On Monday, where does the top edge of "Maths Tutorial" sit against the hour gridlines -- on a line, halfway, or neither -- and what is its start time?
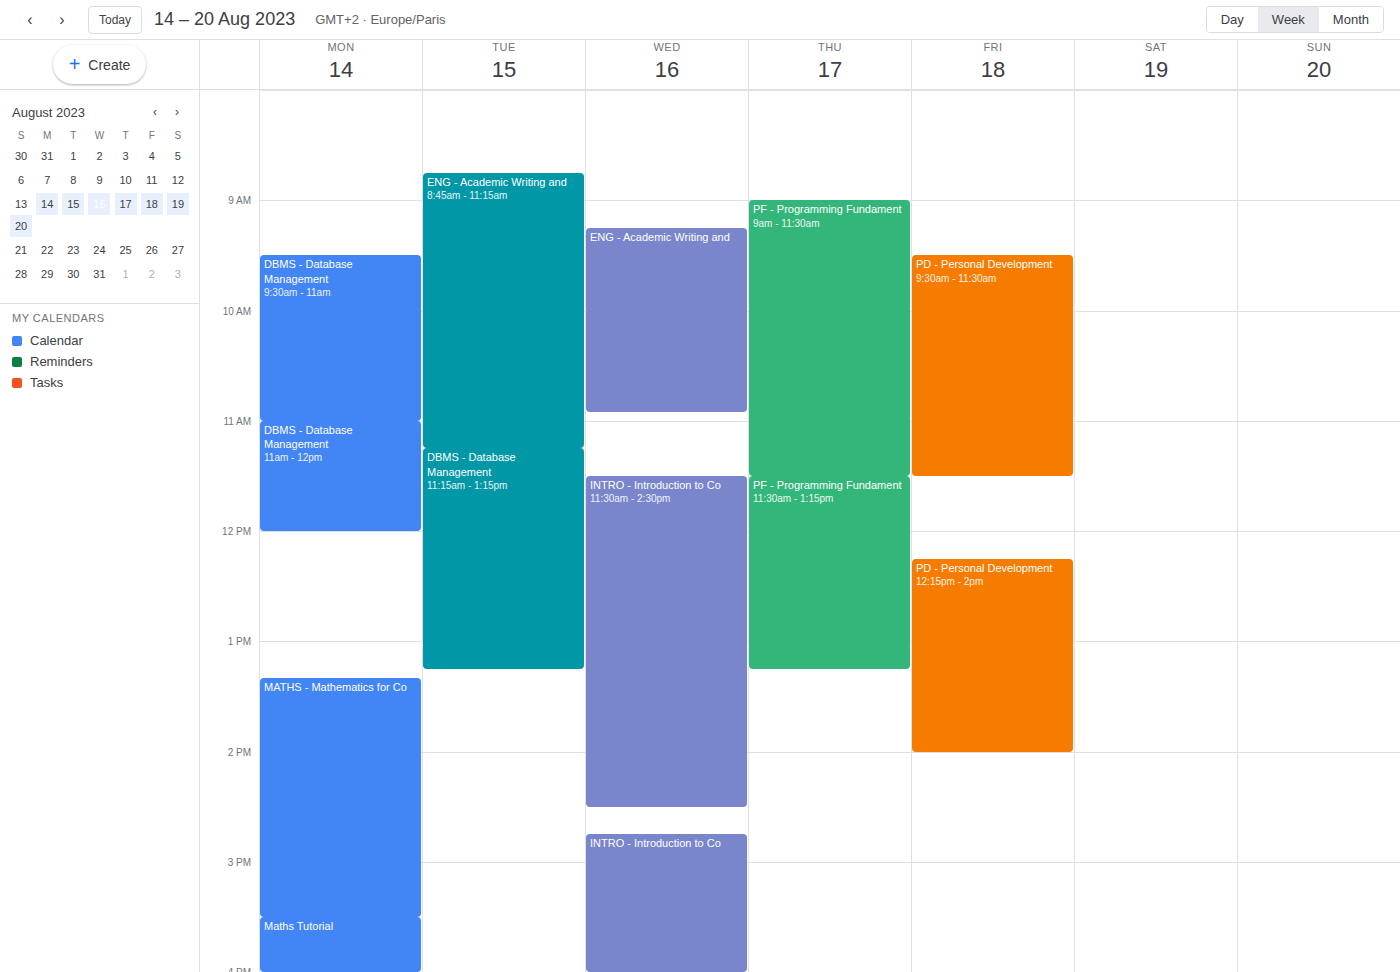
3:30 PM -- halfway between the 3 PM and 4 PM lines.